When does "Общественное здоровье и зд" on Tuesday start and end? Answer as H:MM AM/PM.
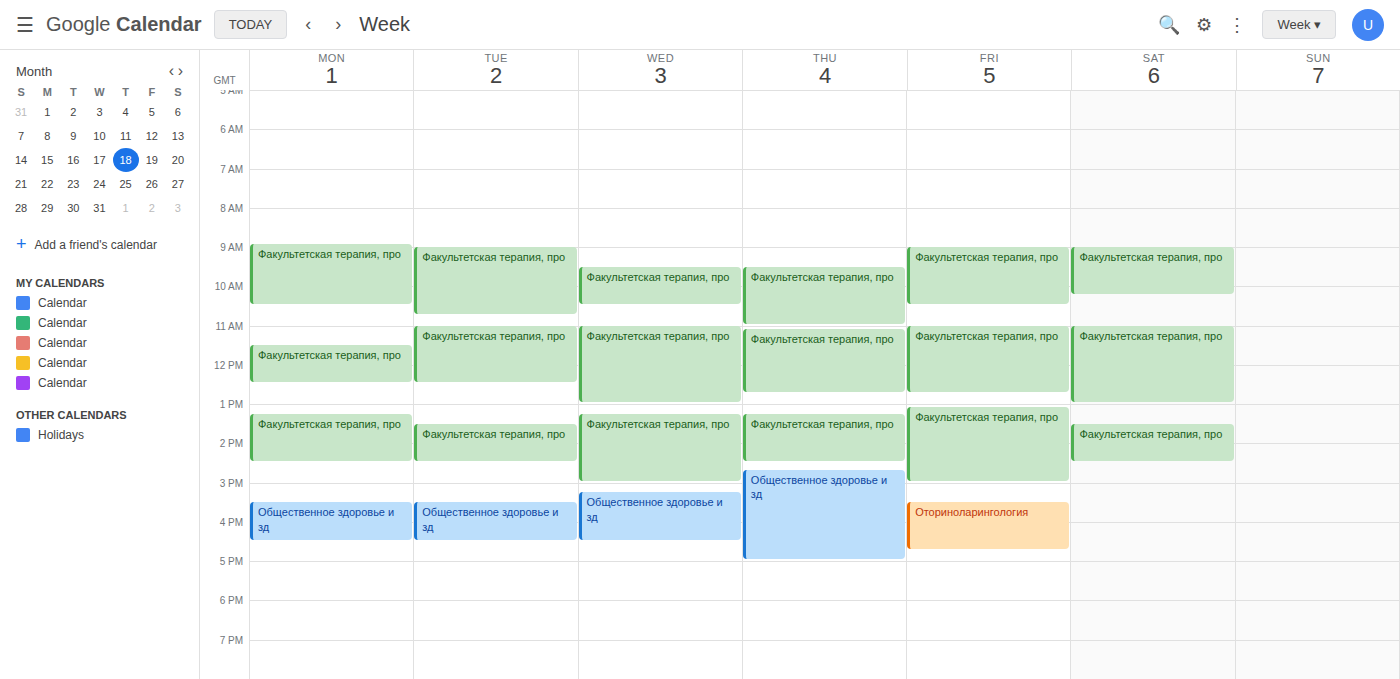
3:30 PM to 4:30 PM